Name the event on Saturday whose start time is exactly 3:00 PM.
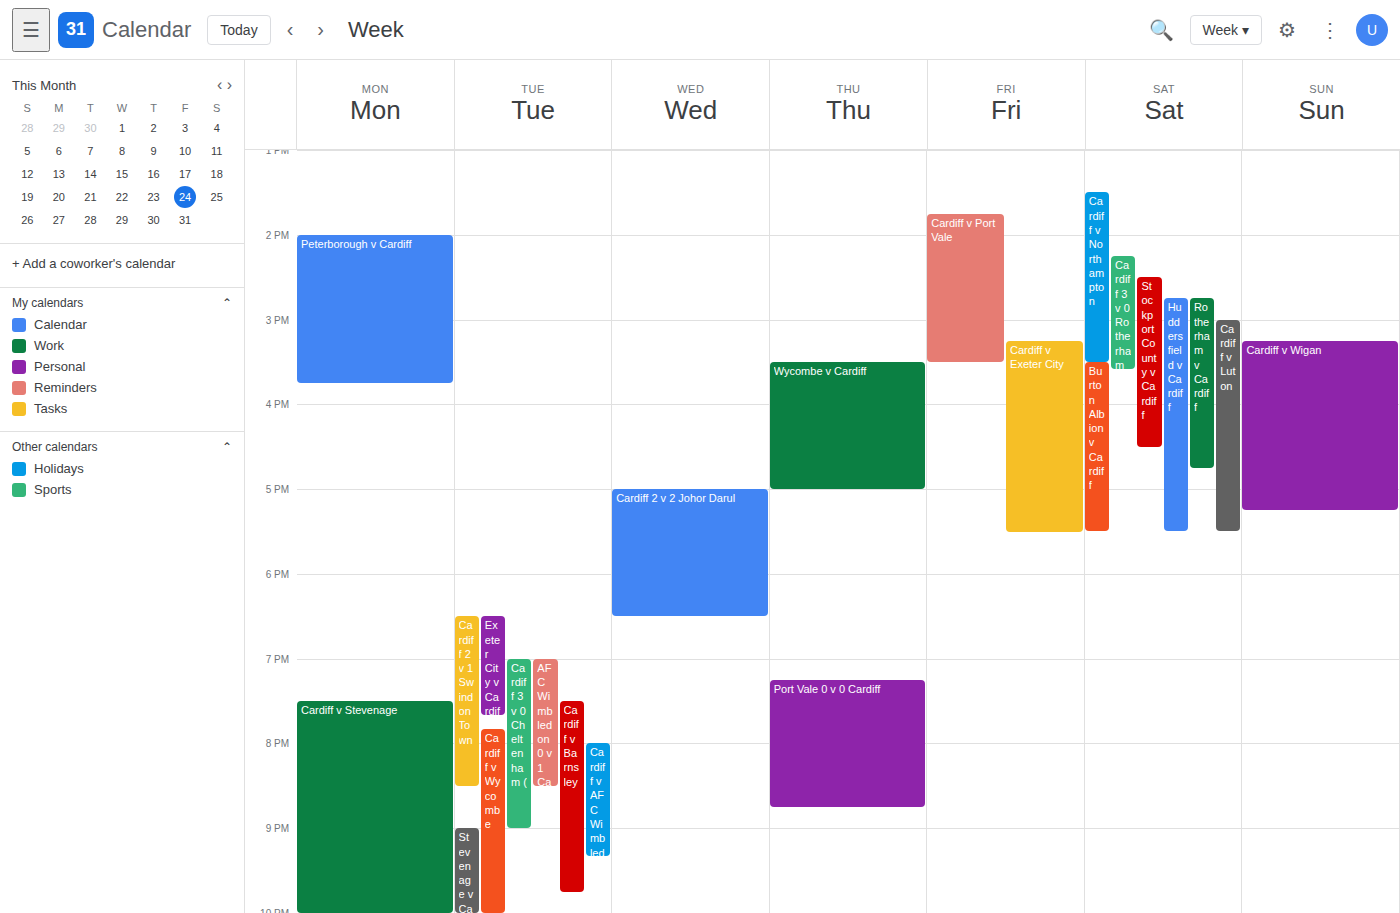
"Cardiff v Luton"